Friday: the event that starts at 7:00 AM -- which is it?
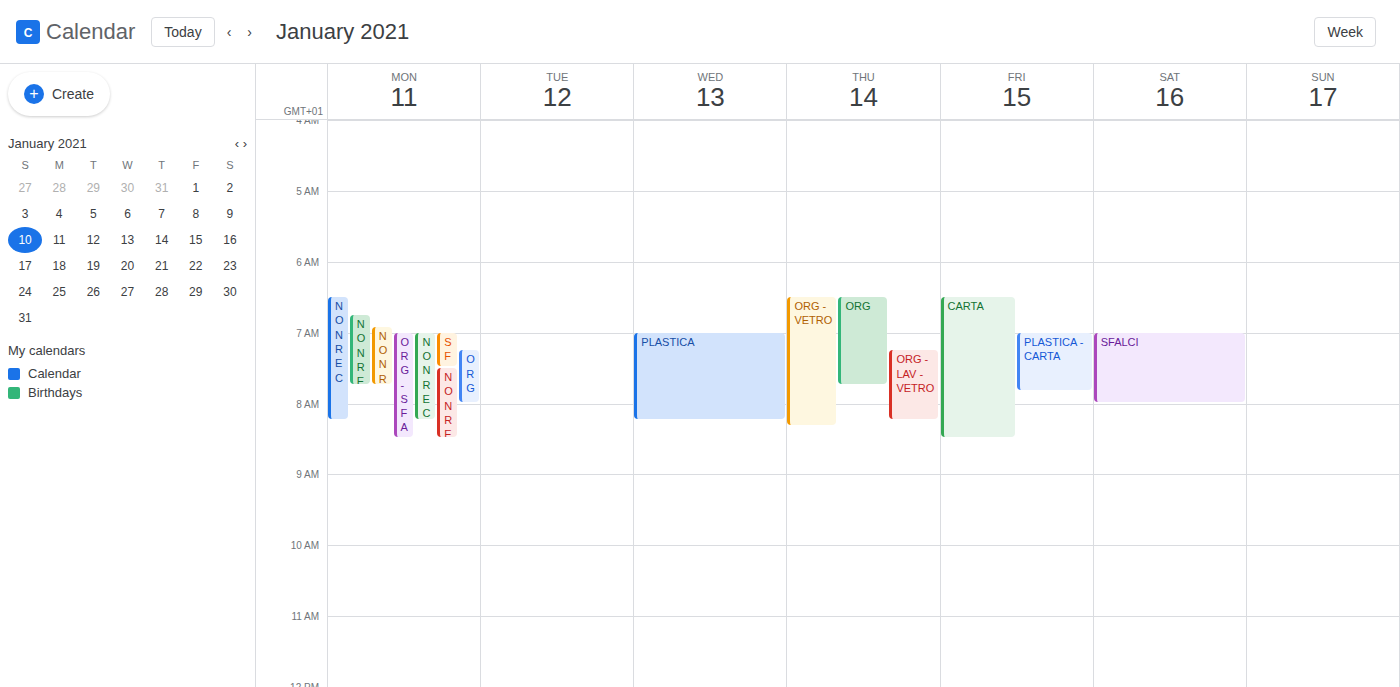
"PLASTICA - CARTA"